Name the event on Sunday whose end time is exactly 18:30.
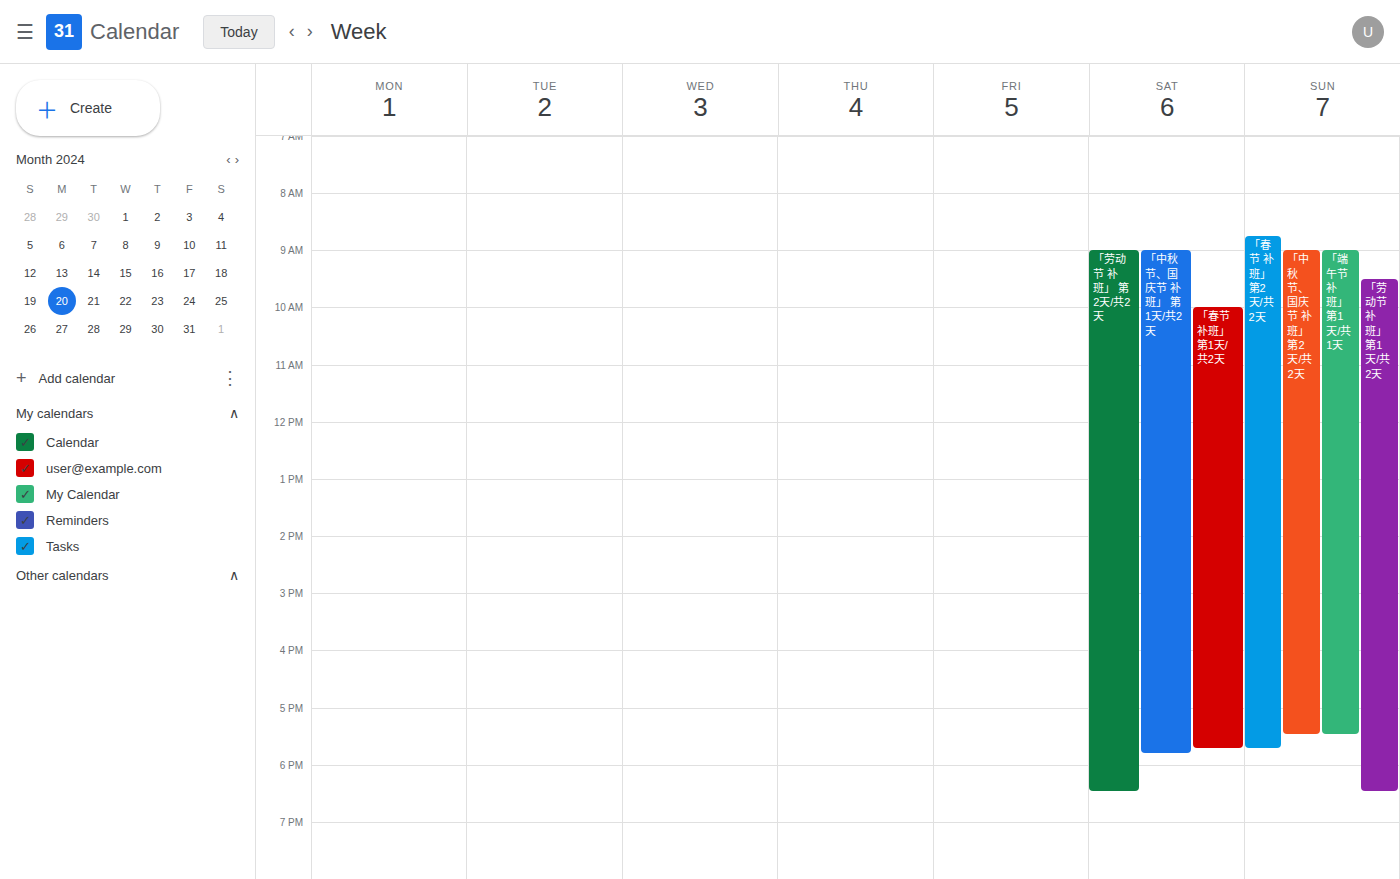
"「劳动节 补班」 第1天/共2天"